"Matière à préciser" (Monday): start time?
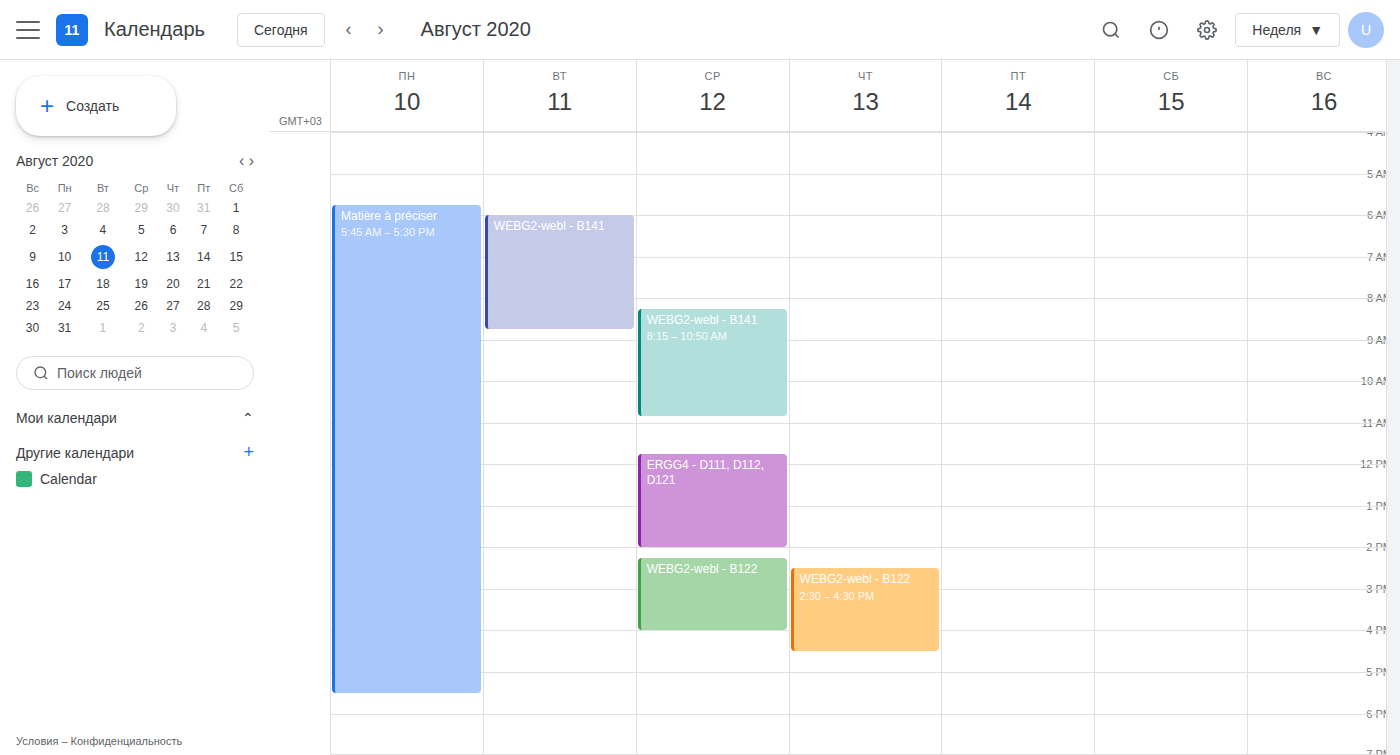
5:45 AM